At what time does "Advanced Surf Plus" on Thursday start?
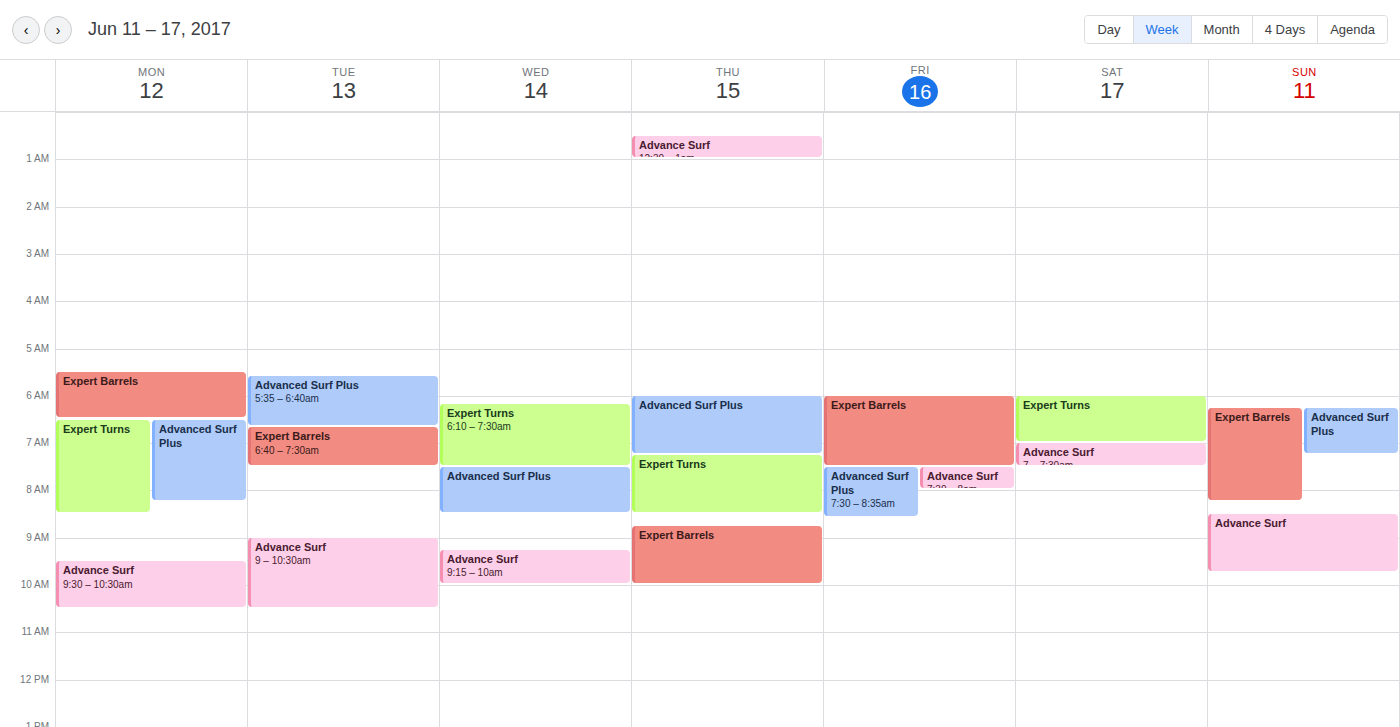
6:00 AM